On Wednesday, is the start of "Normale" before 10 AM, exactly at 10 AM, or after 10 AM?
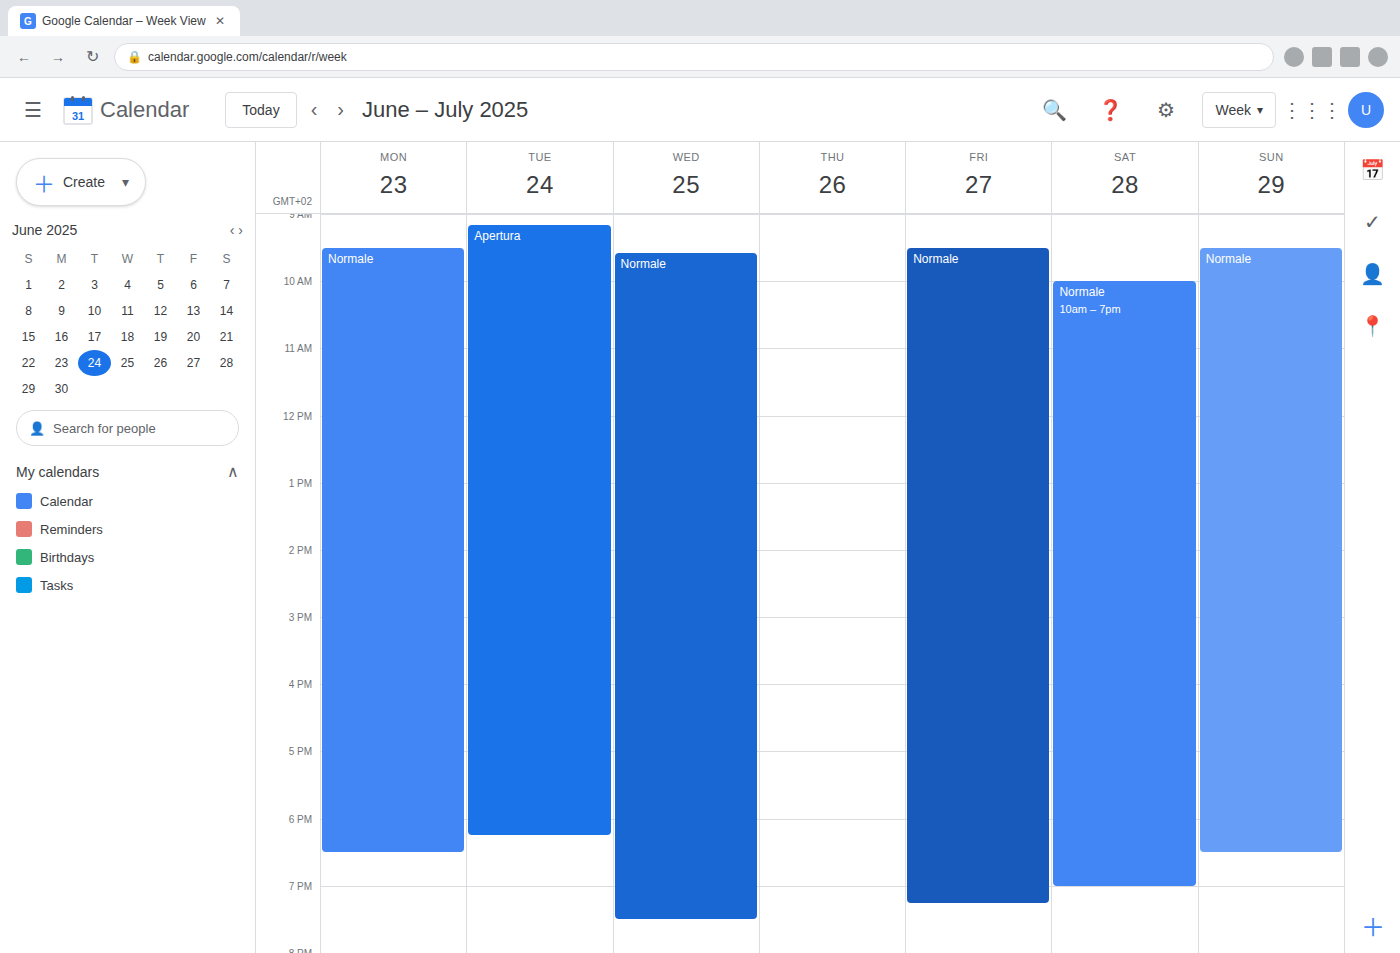
9:35 AM -- before 10 AM, 25 minutes above the 10 AM line.